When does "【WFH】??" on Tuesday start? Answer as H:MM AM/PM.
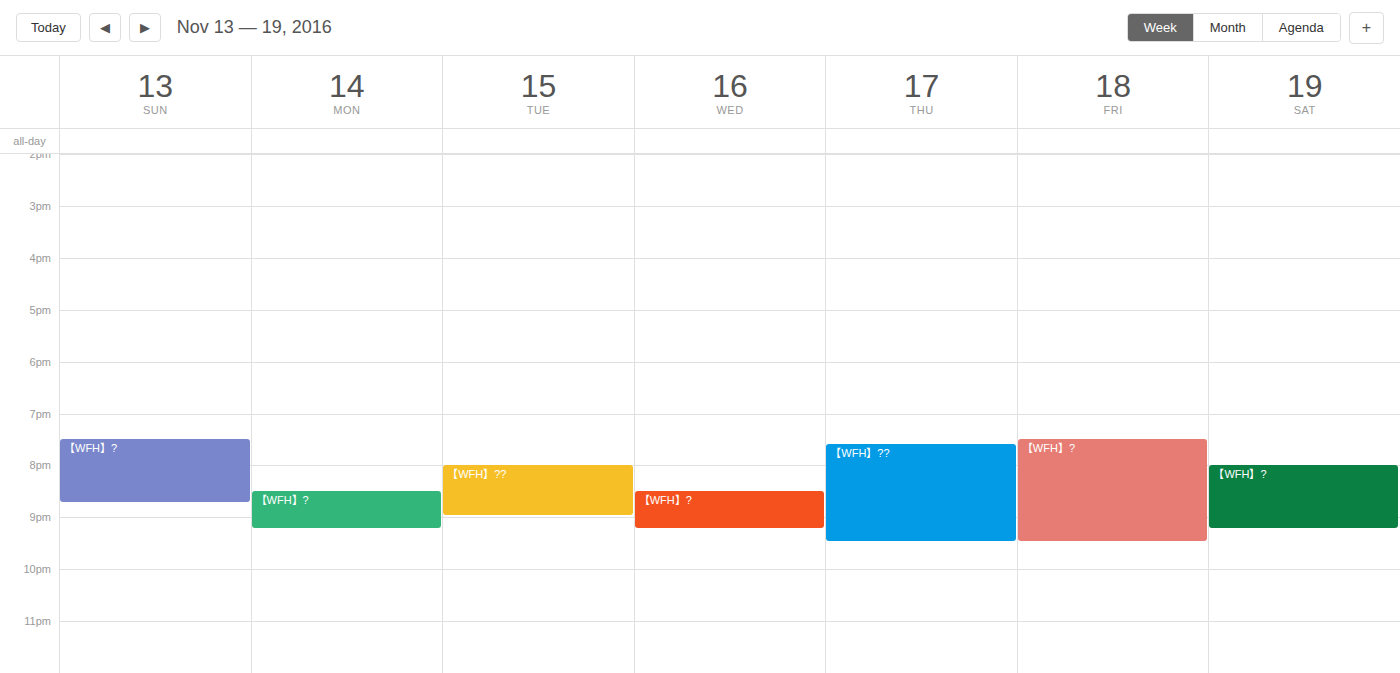
8:00 PM